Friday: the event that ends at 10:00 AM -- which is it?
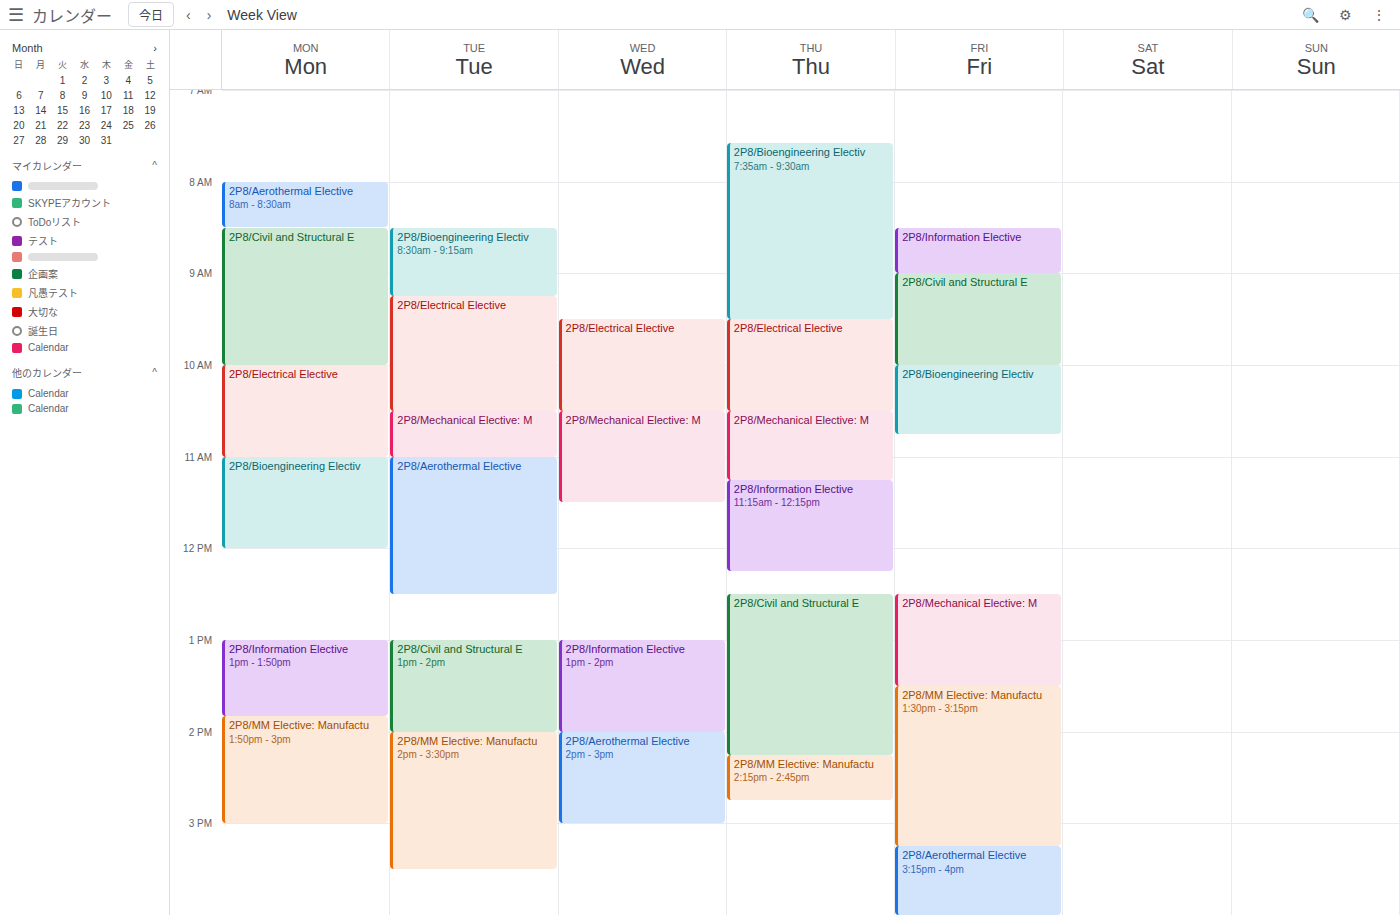
"2P8/Civil and Structural E"